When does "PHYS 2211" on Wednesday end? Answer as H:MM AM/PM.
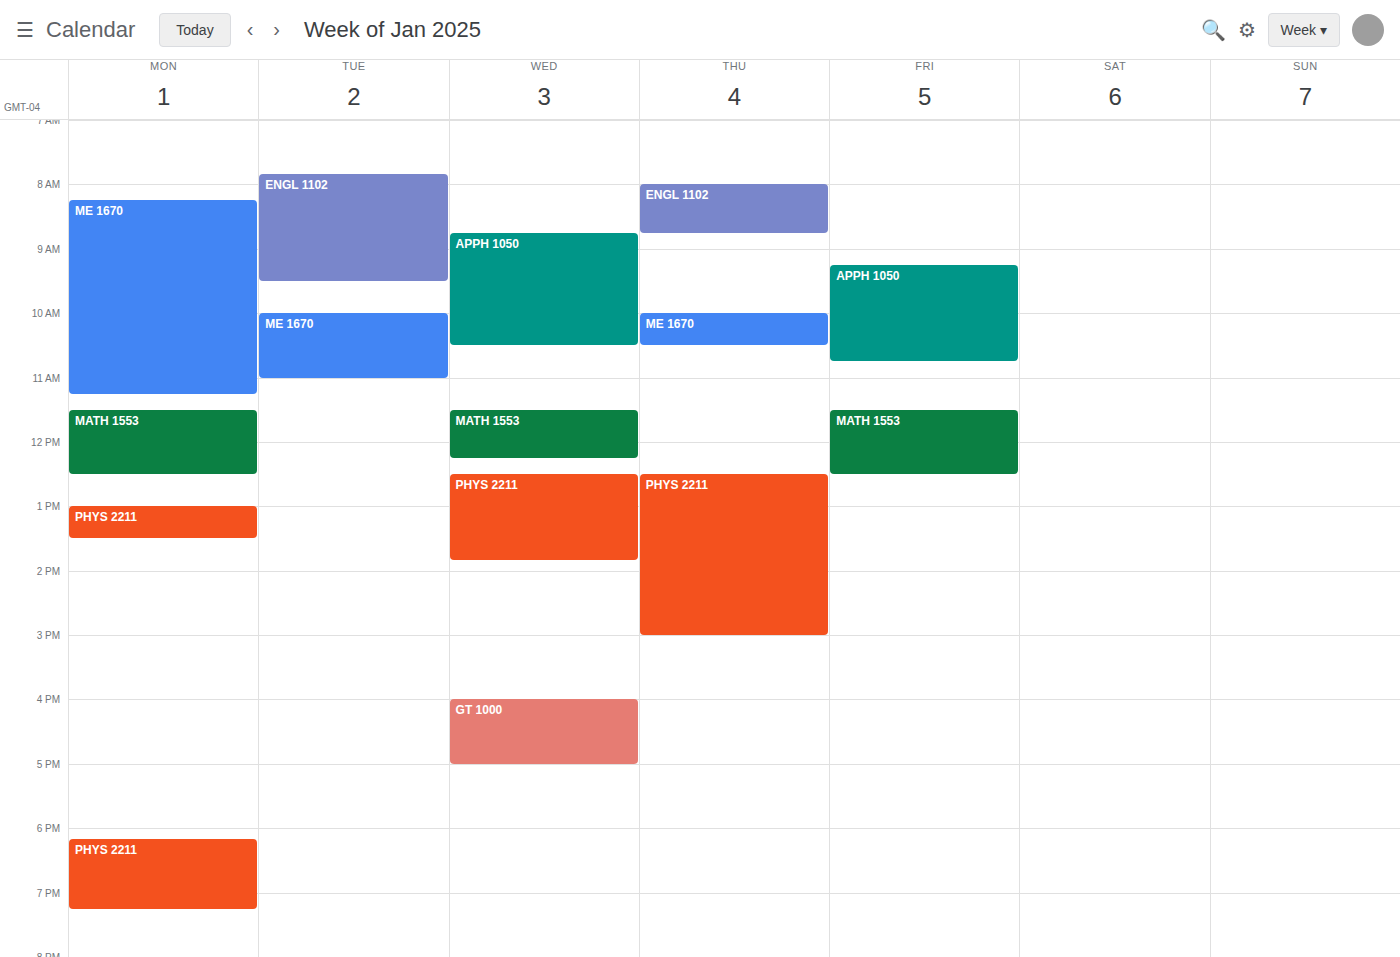
1:50 PM